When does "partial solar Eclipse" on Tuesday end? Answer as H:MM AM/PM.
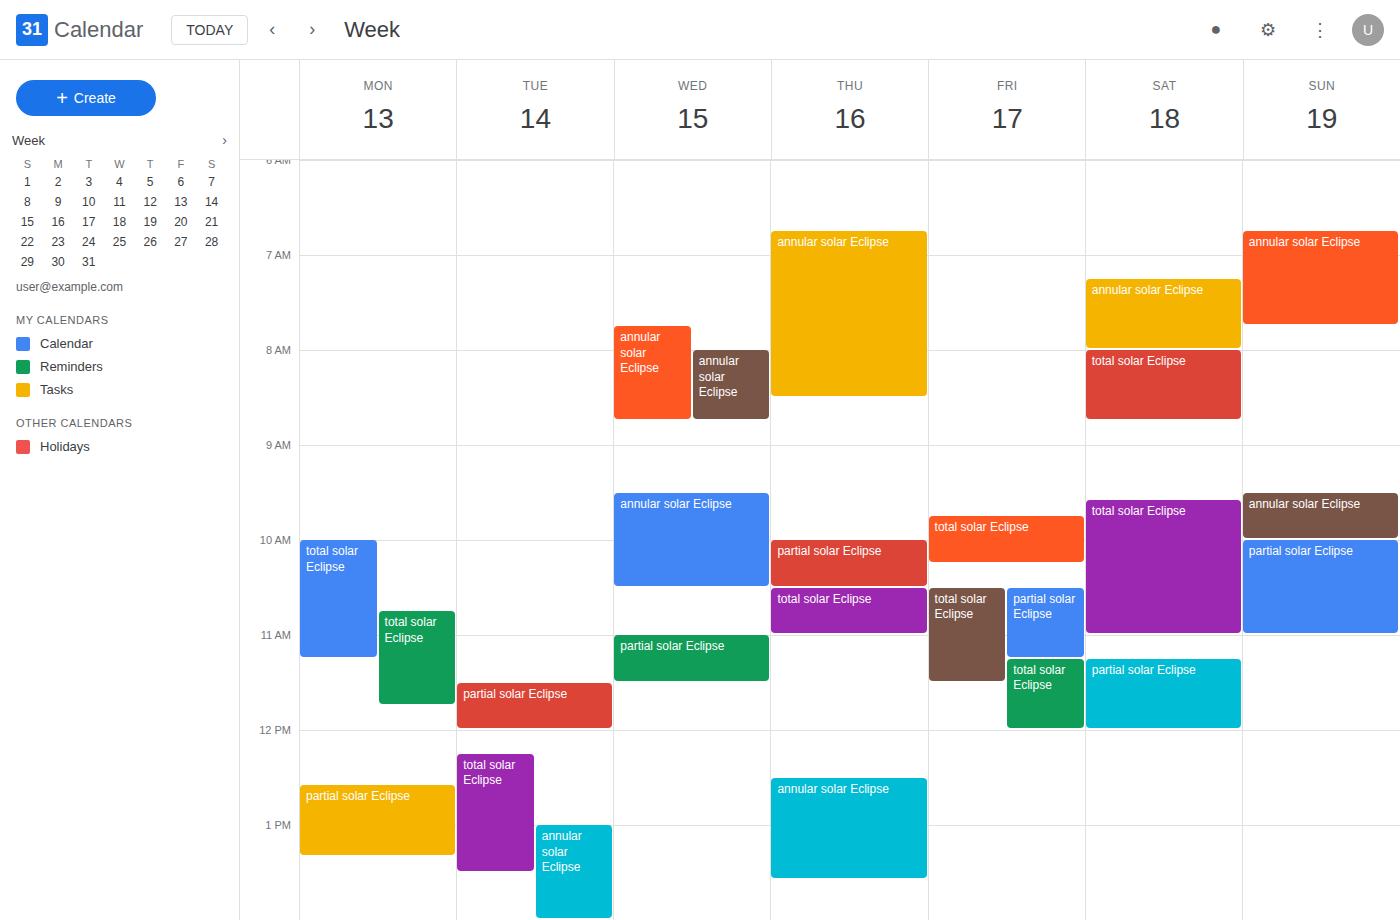
12:00 PM